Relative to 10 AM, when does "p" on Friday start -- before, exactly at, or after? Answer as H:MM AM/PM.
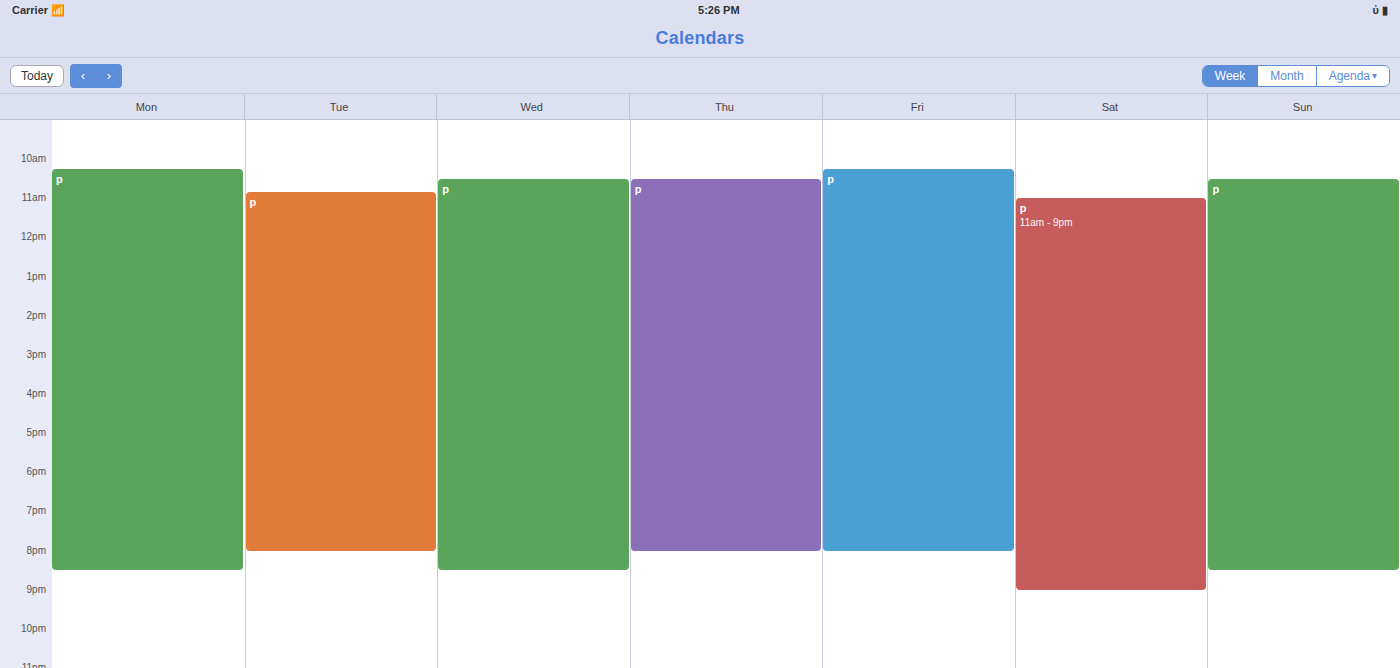
10:15 AM -- after 10 AM, 15 minutes below the 10 AM line.